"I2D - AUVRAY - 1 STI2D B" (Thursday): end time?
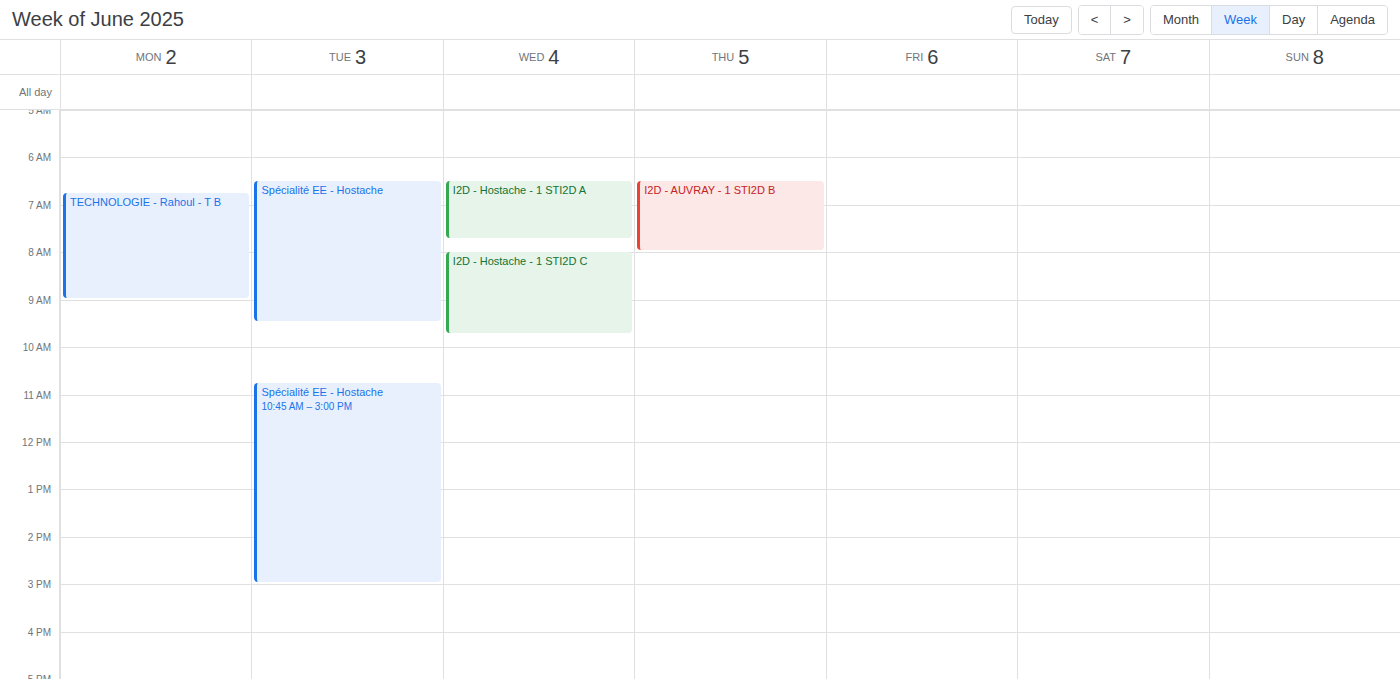
8:00 AM